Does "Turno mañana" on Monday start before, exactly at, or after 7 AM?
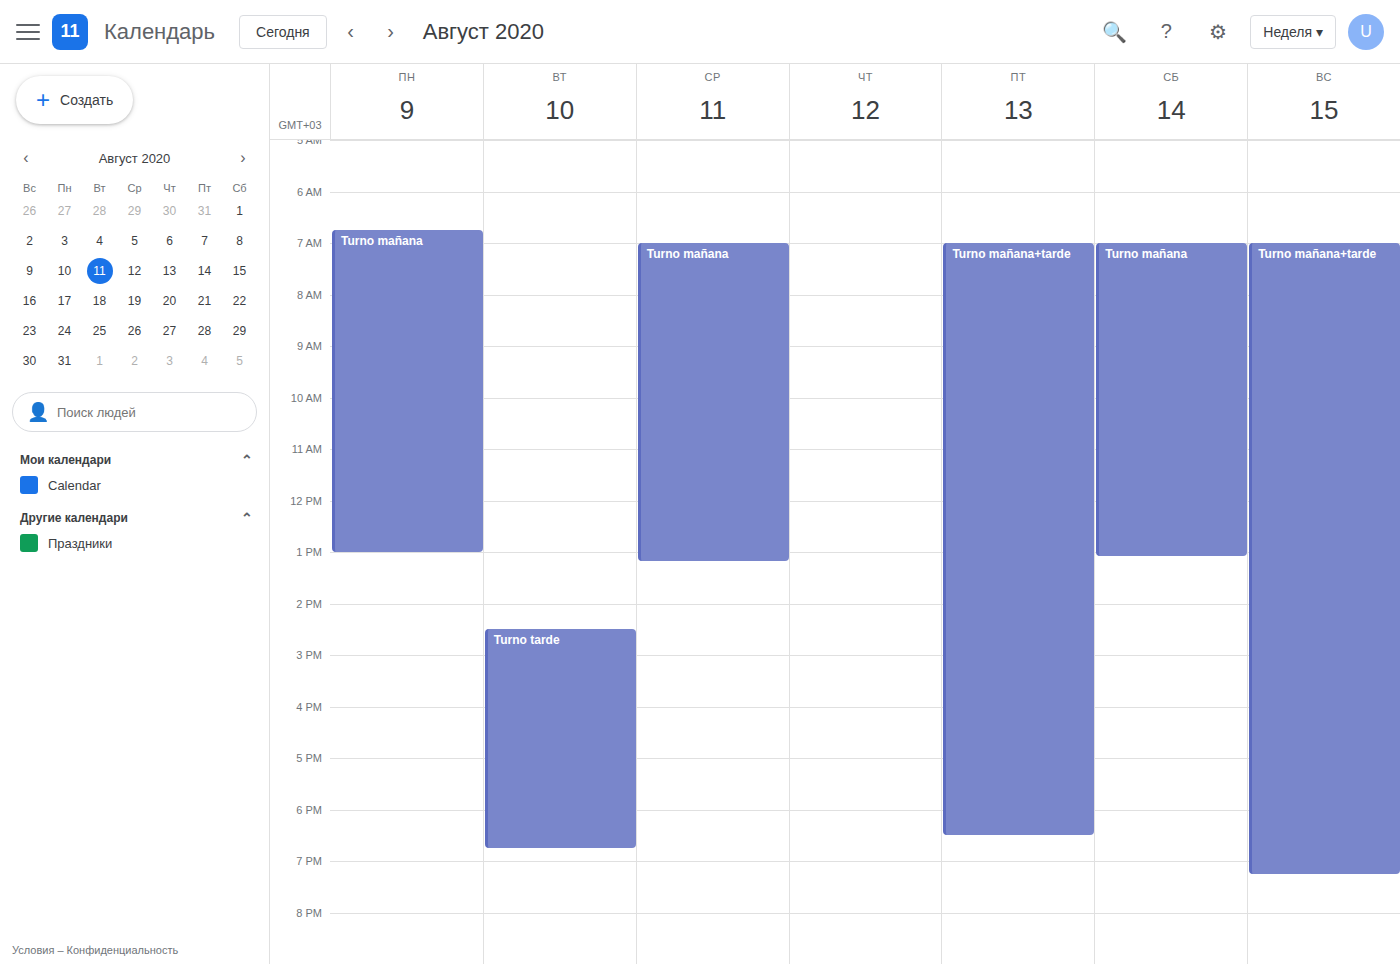
6:45 AM -- before 7 AM, 15 minutes above the 7 AM line.